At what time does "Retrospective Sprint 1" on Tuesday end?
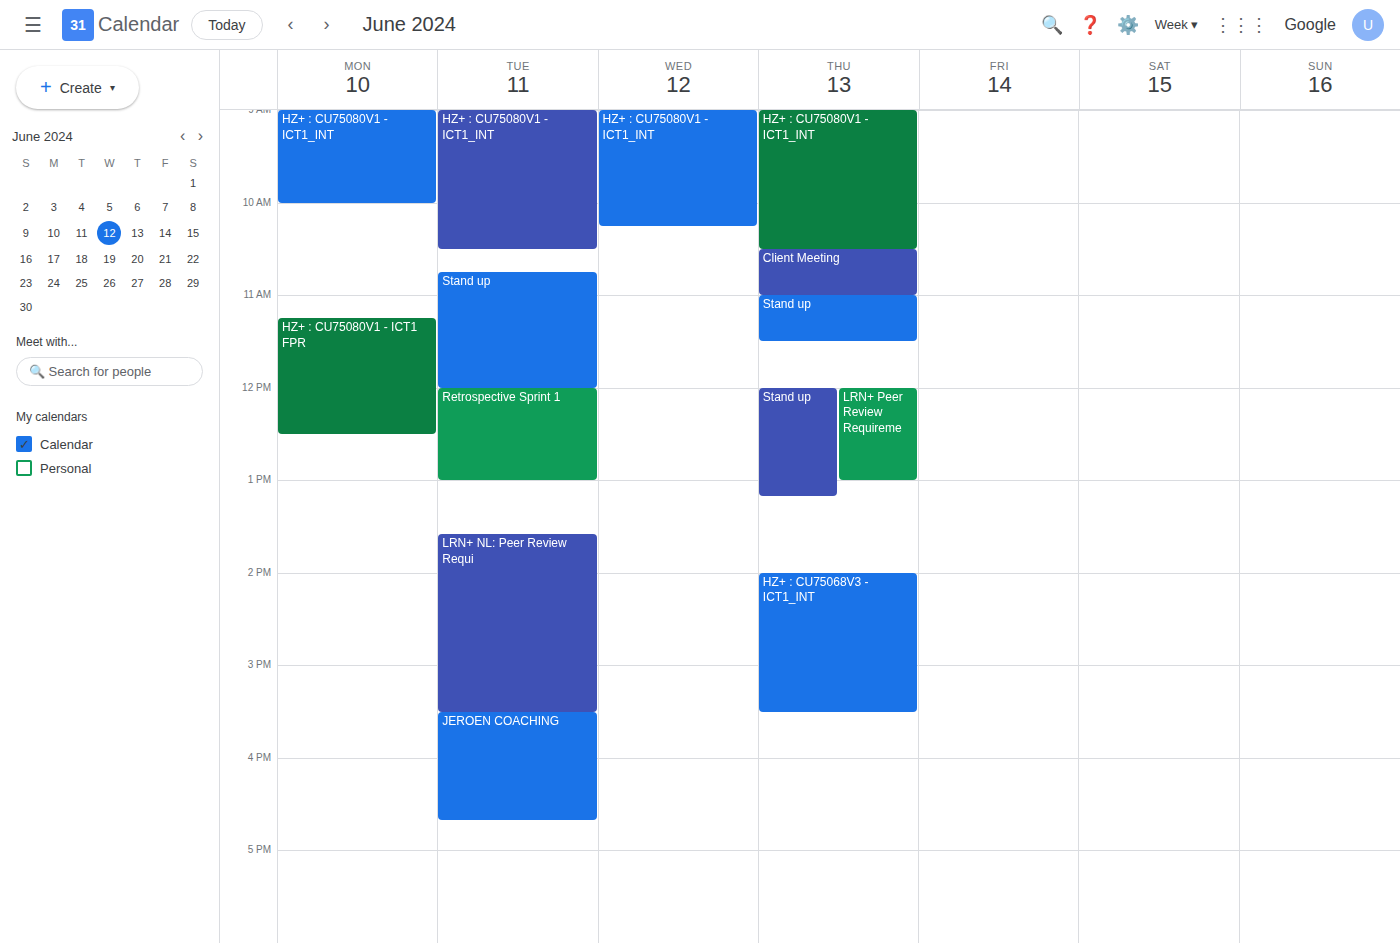
1:00 PM